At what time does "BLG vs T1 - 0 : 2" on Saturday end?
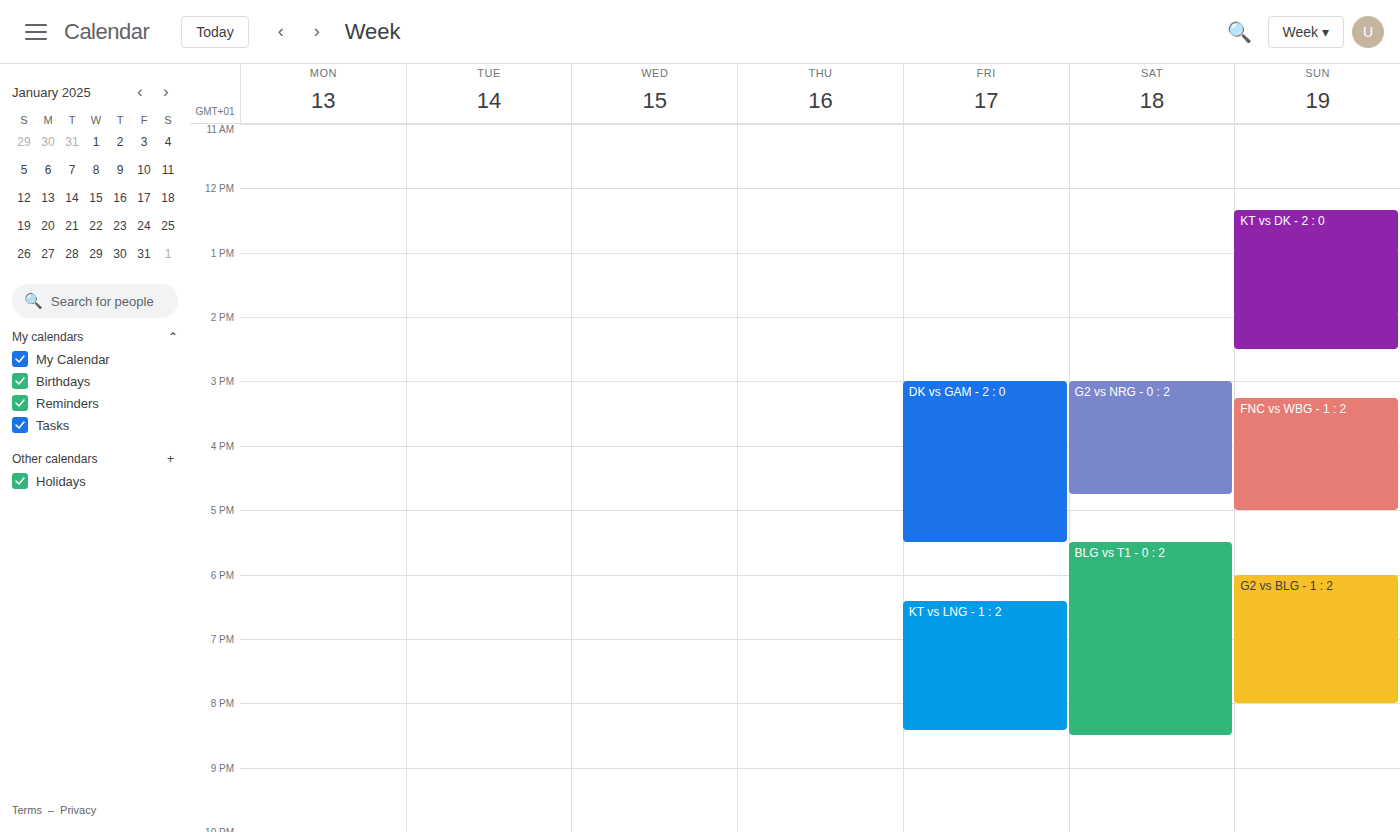
8:30 PM